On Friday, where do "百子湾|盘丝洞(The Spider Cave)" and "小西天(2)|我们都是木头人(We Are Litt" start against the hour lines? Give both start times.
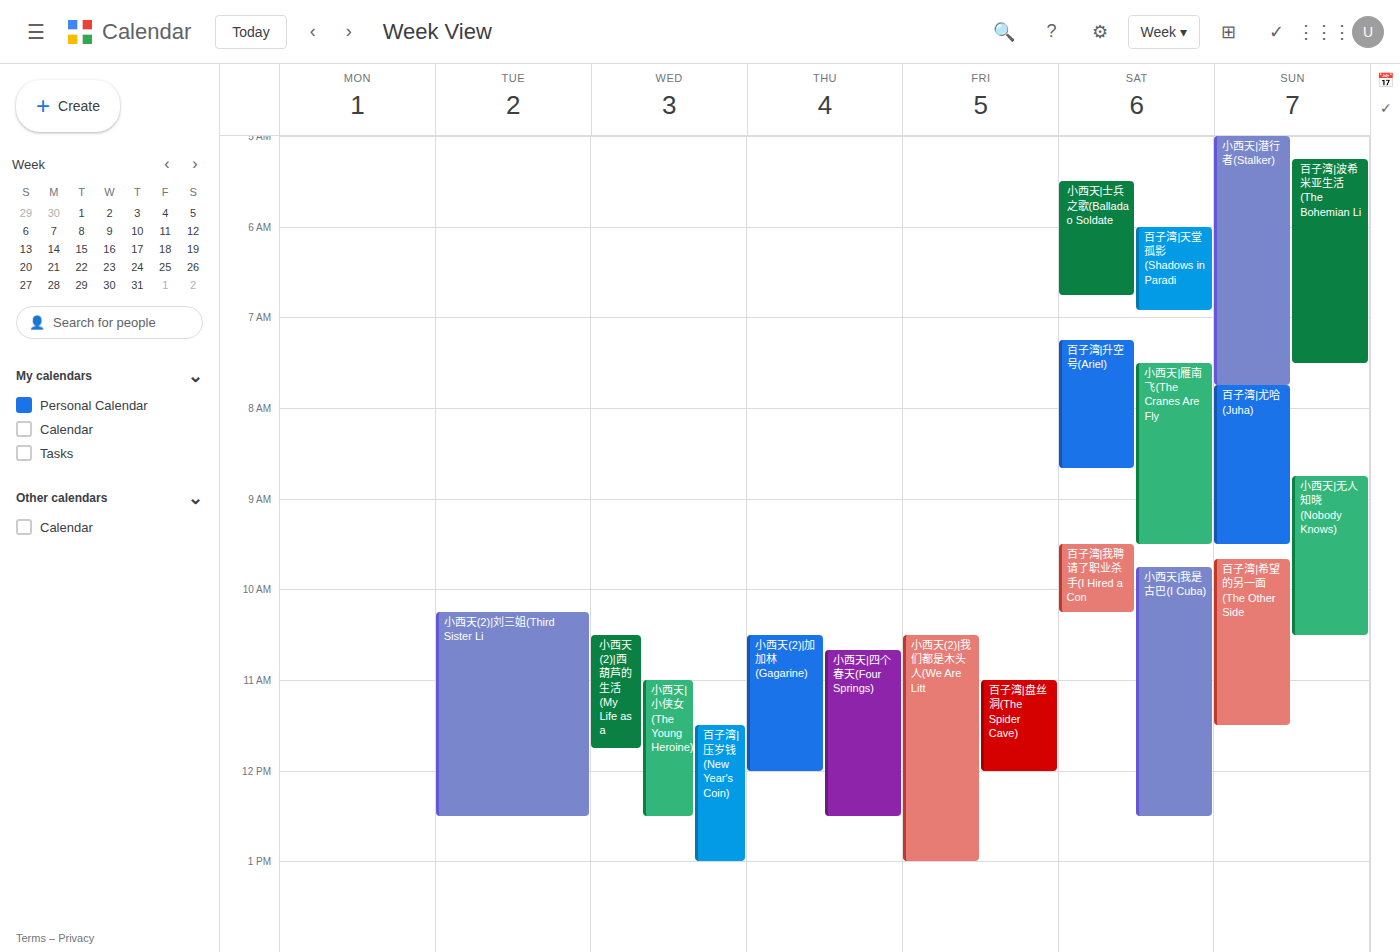
"百子湾|盘丝洞(The Spider Cave)": 11:00 AM, exactly on the 11 AM line. "小西天(2)|我们都是木头人(We Are Litt": 10:30 AM, halfway between the 10 AM and 11 AM lines.